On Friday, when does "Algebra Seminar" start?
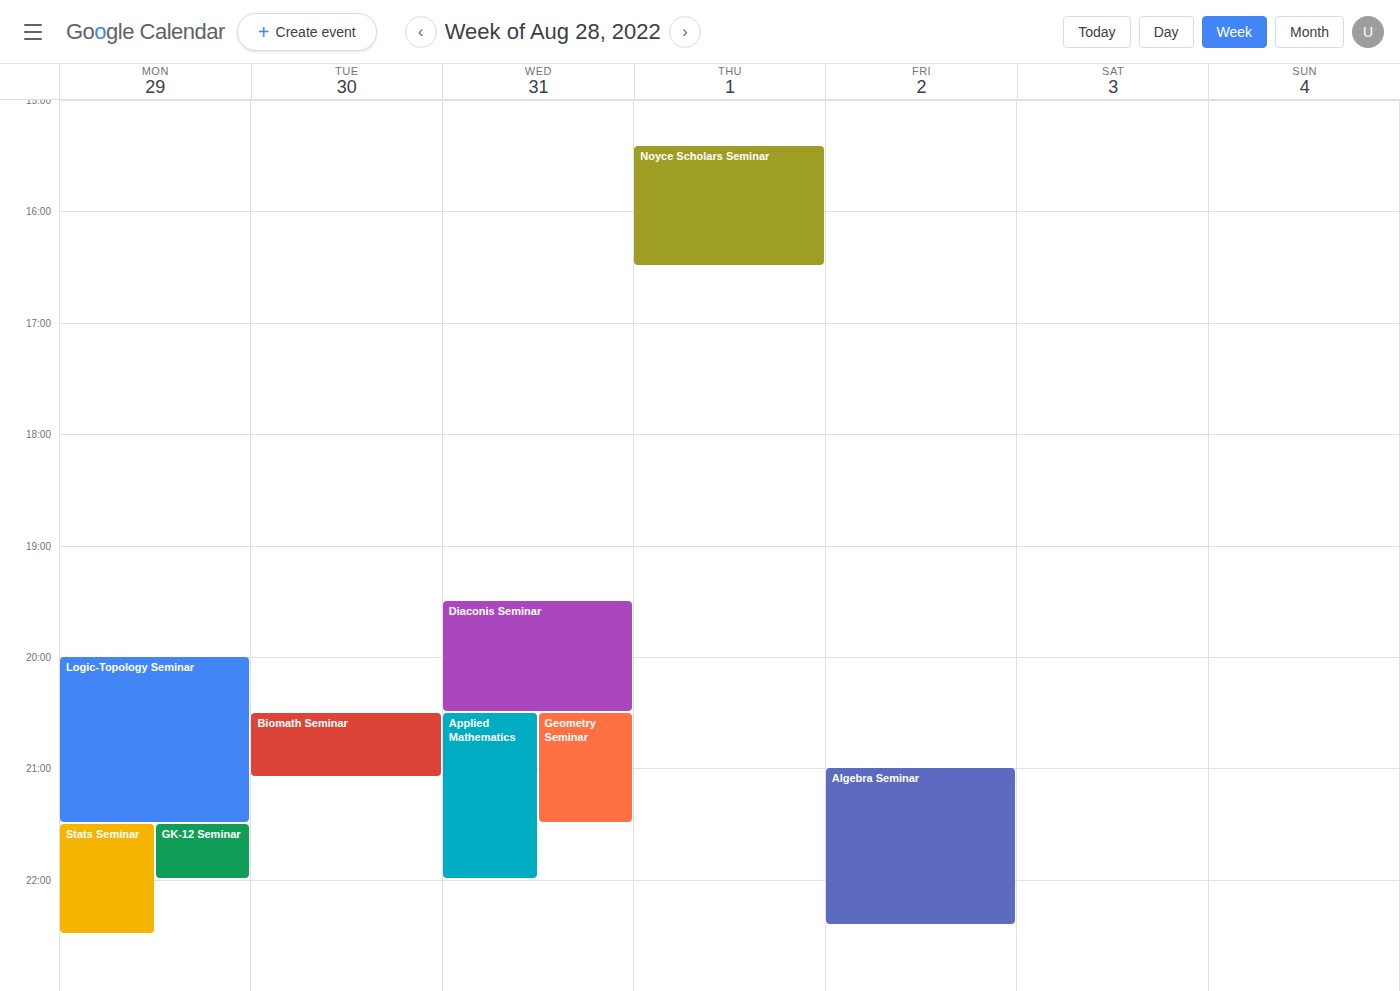
9:00 PM